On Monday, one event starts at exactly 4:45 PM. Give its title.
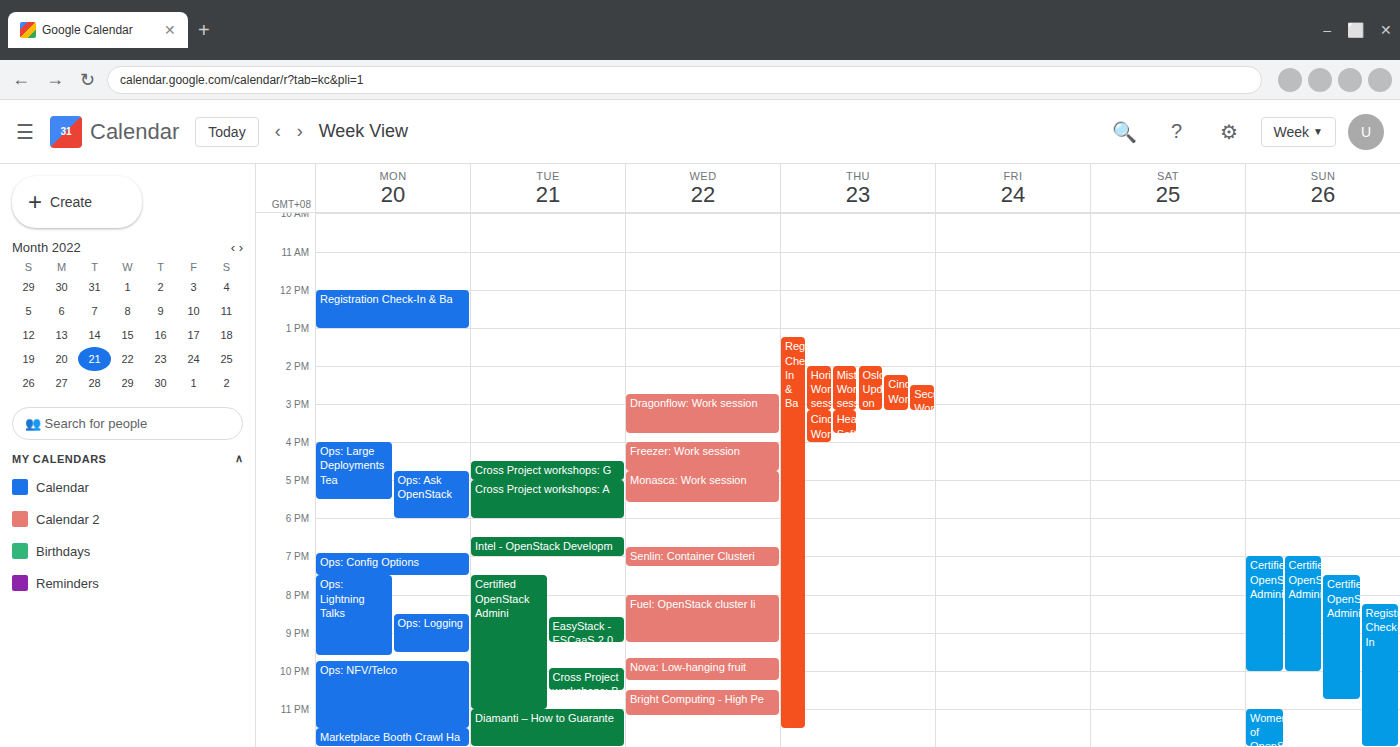
"Ops: Ask OpenStack"